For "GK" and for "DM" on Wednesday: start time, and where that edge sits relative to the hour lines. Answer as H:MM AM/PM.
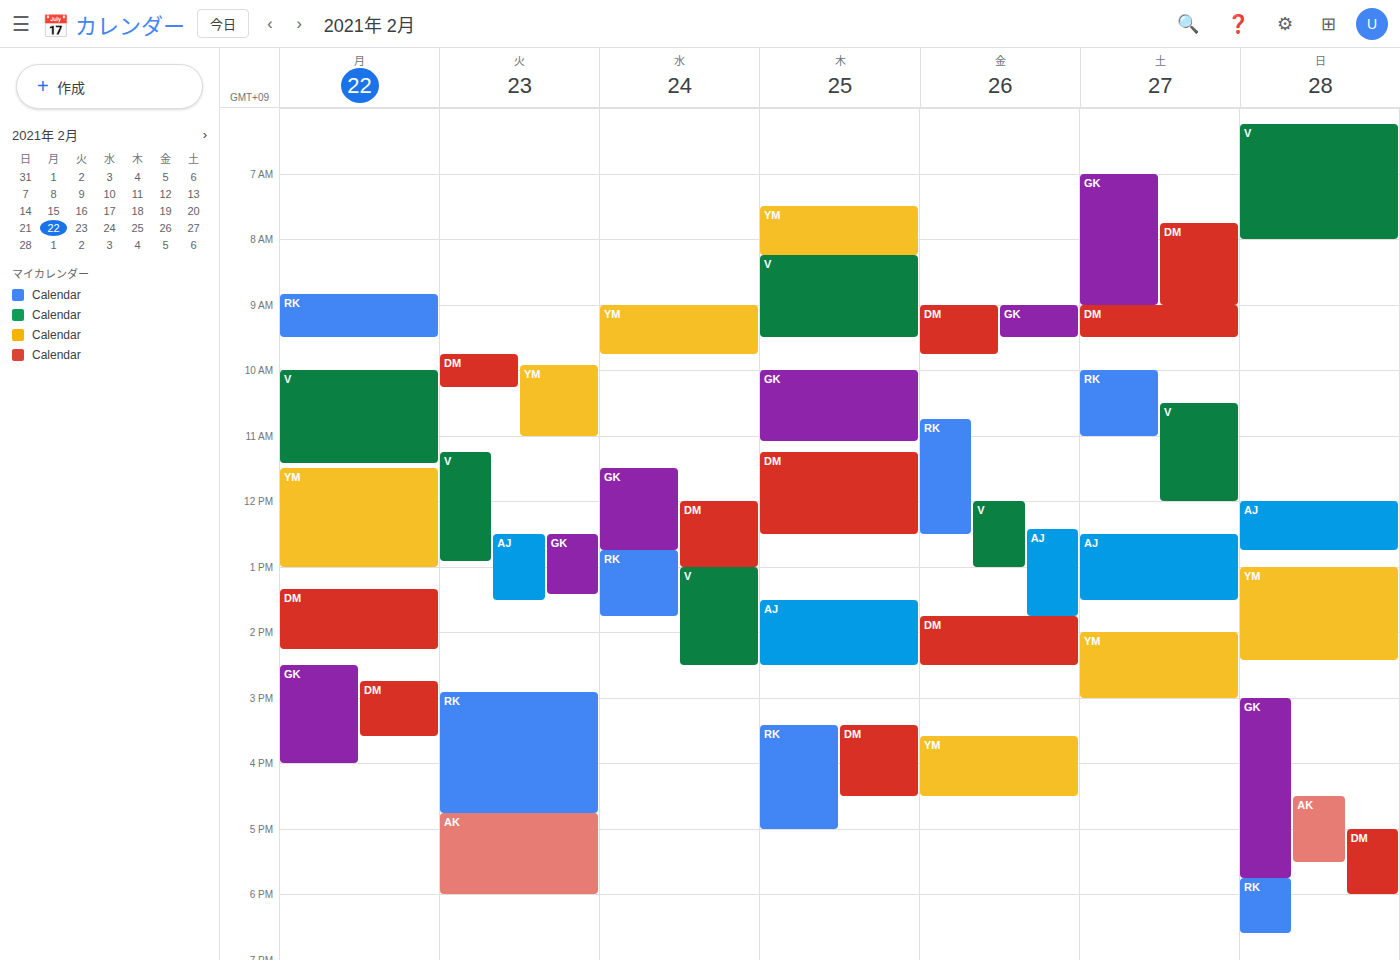
"GK": 11:30 AM, halfway between the 11 AM and 12 PM lines. "DM": 12:00 PM, exactly on the 12 PM line.